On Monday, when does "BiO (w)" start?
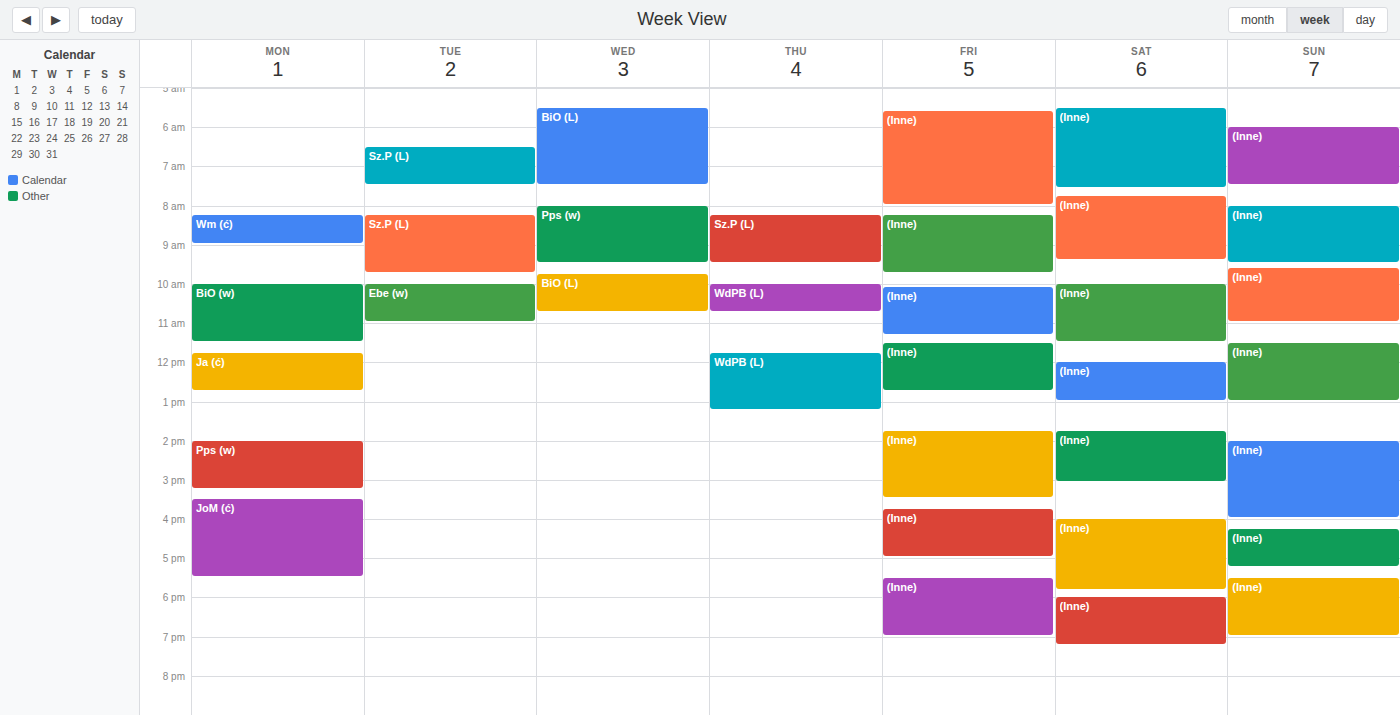
10:00